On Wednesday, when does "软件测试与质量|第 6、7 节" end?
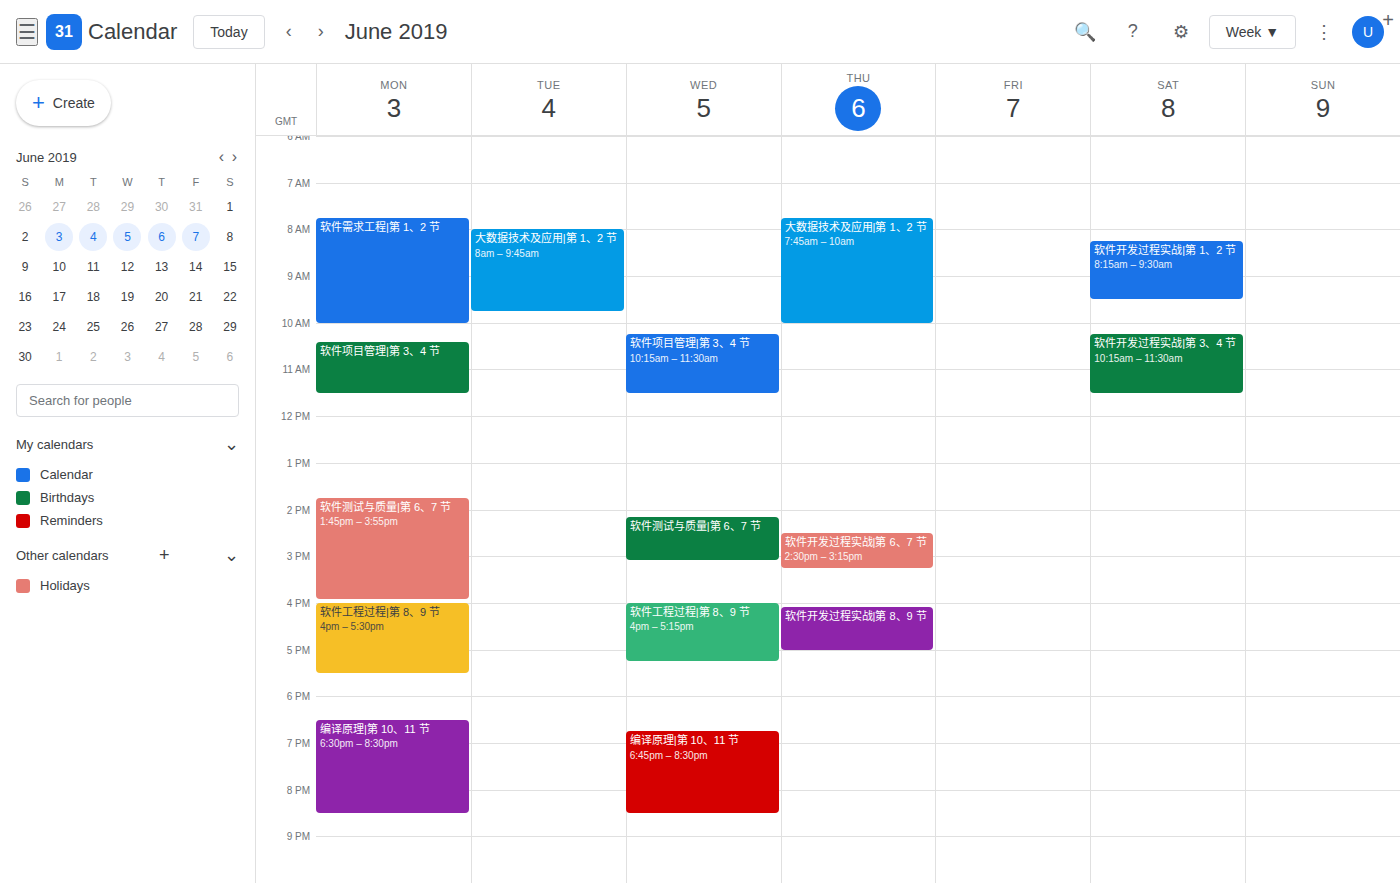
3:05 PM